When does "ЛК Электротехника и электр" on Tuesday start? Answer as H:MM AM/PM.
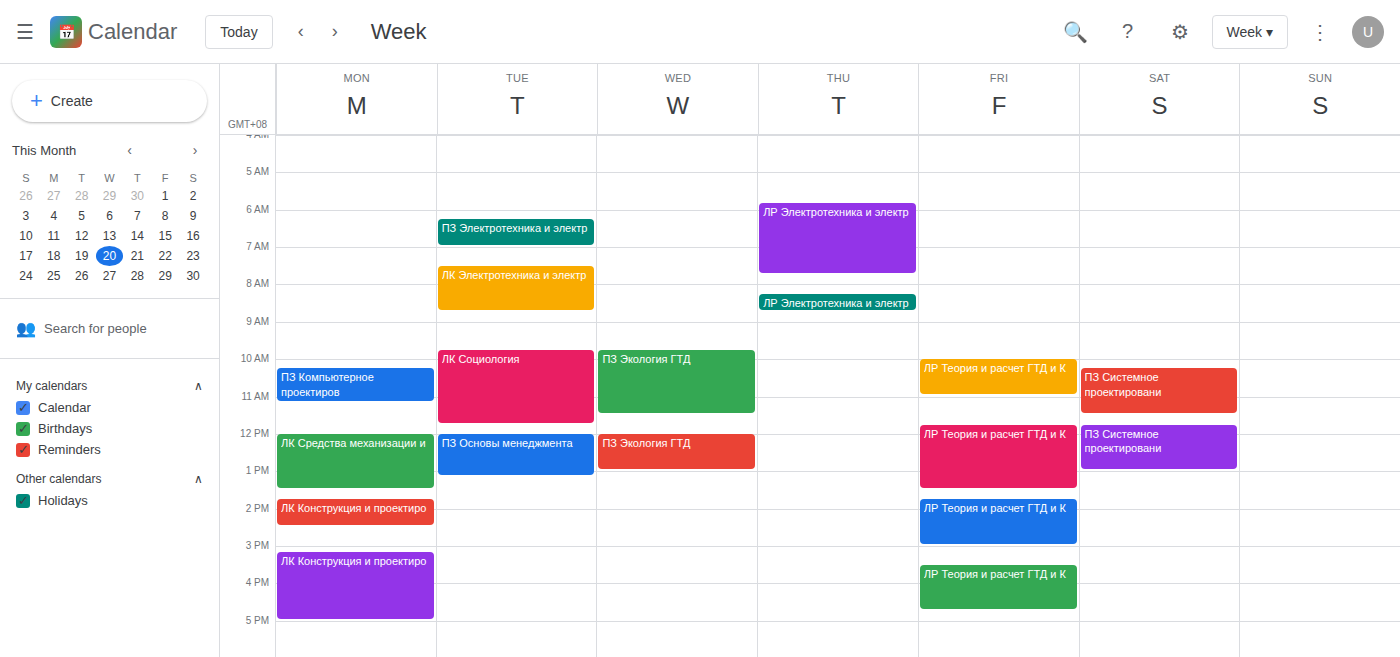
7:30 AM